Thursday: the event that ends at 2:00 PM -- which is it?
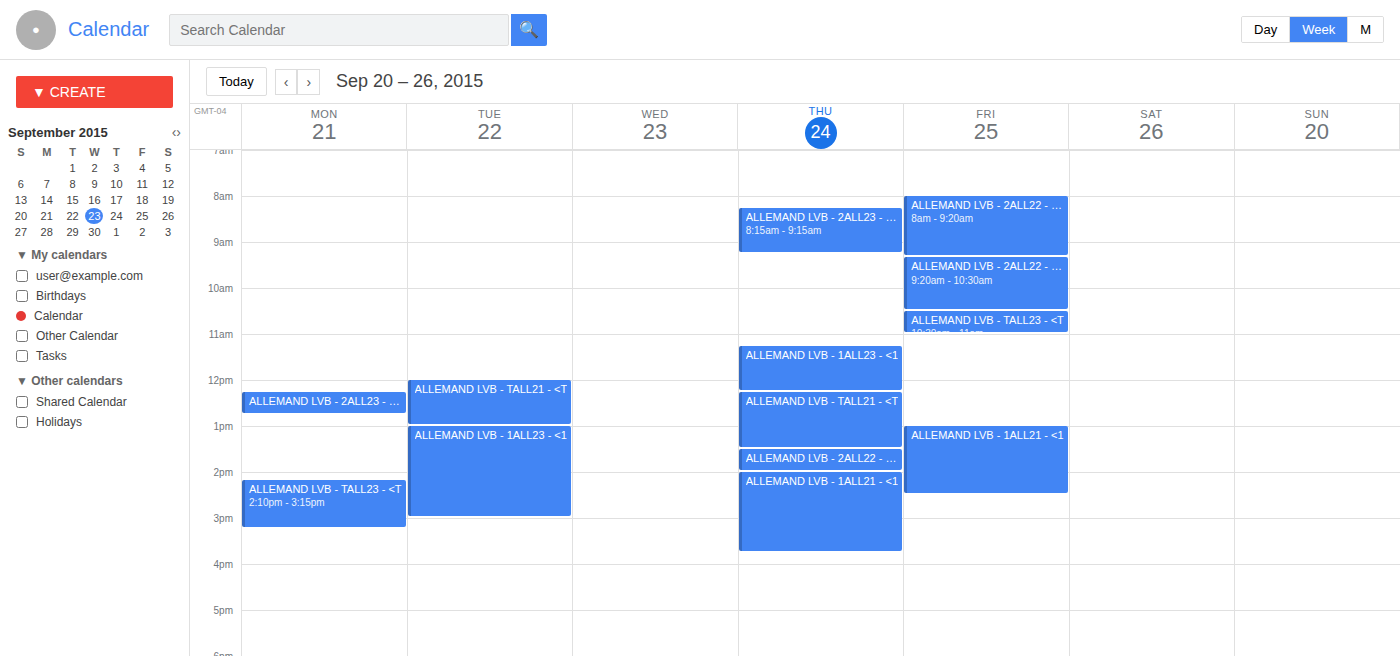
"ALLEMAND LVB - 2ALL22 - <A"